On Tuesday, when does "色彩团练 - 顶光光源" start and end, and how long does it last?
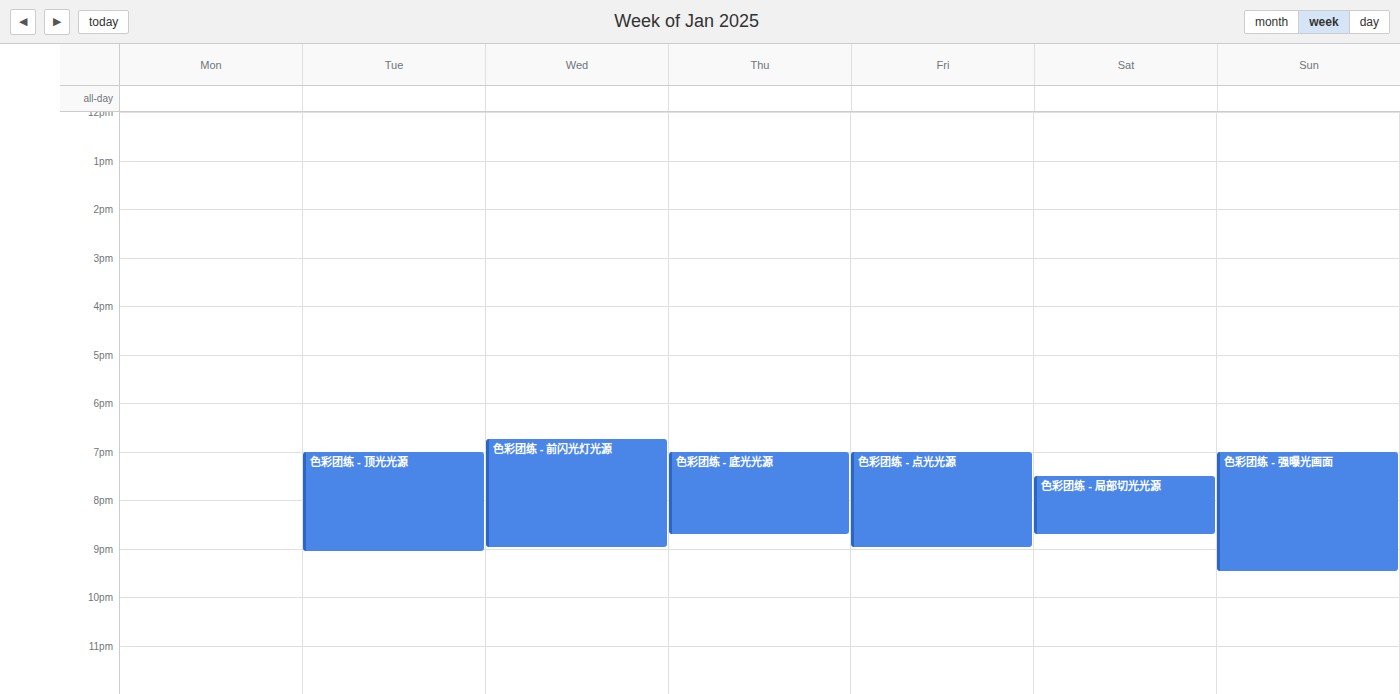
7:00 PM to 9:05 PM, 2 hours 5 minutes